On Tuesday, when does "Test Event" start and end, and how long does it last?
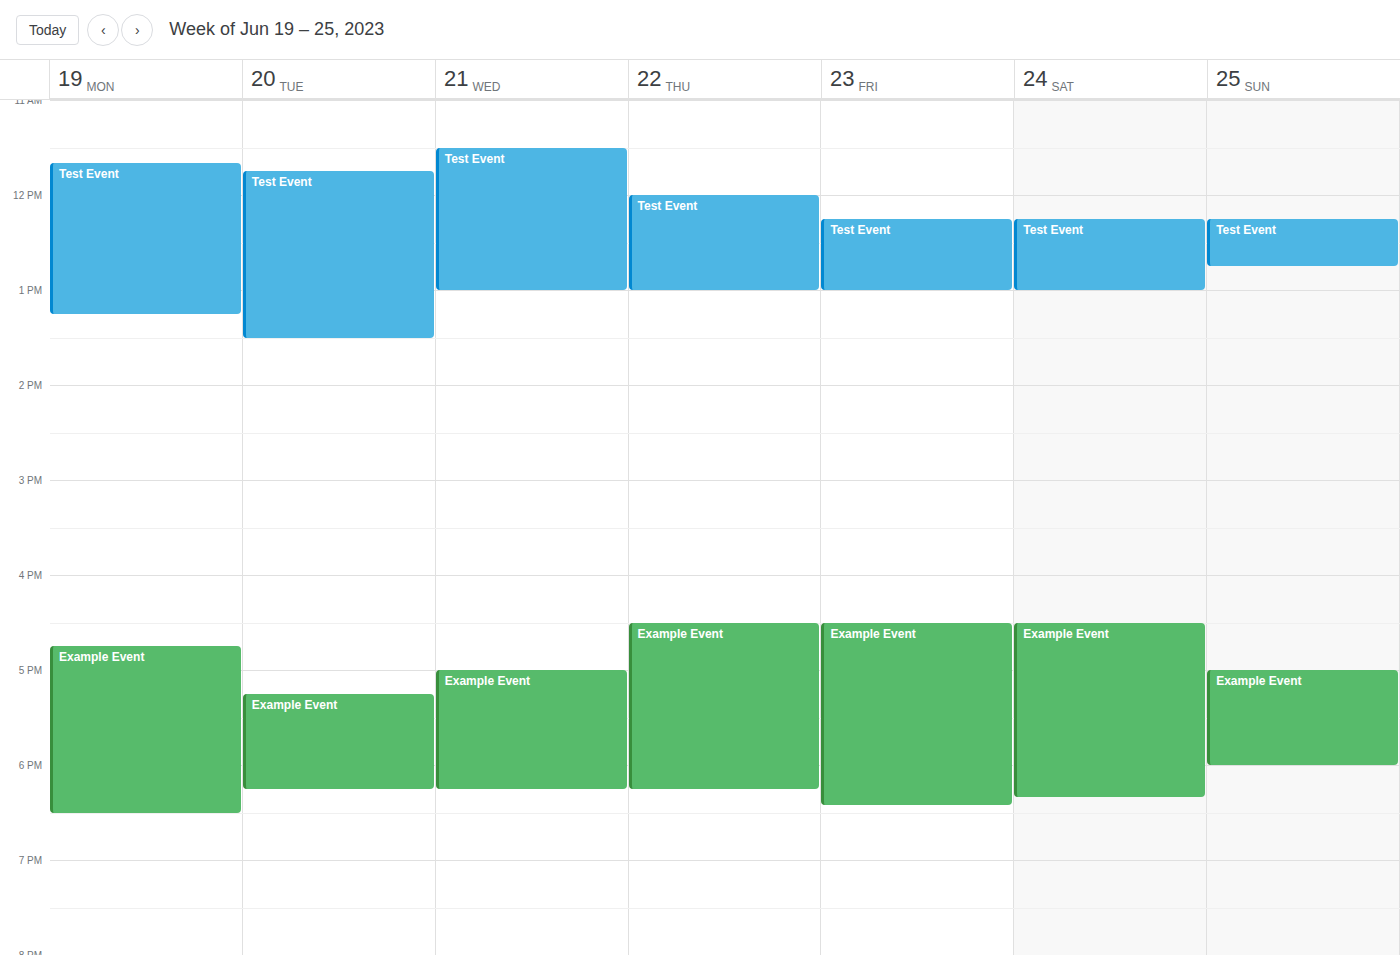
11:45 to 13:30, 1 hour 45 minutes